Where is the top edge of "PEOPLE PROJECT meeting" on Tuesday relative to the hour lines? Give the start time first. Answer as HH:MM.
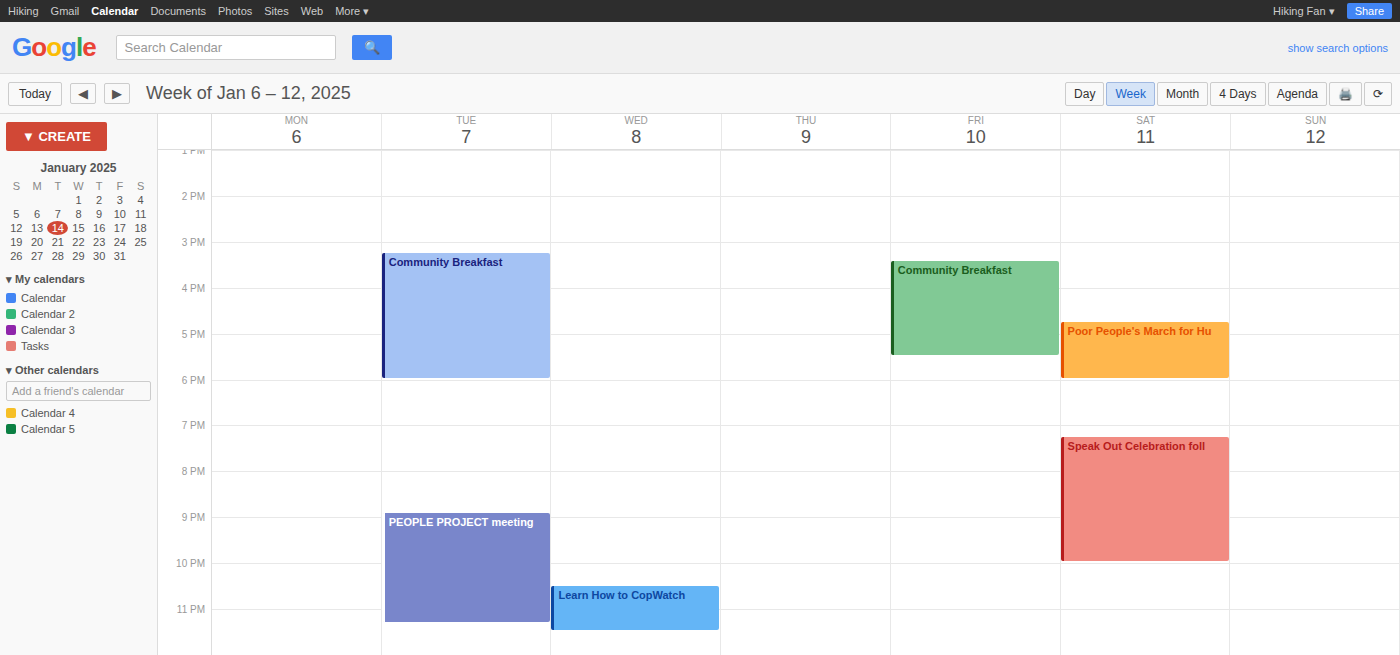
20:55 -- neither: 55 minutes below the 20:00 line and 5 minutes above the 21:00 line.